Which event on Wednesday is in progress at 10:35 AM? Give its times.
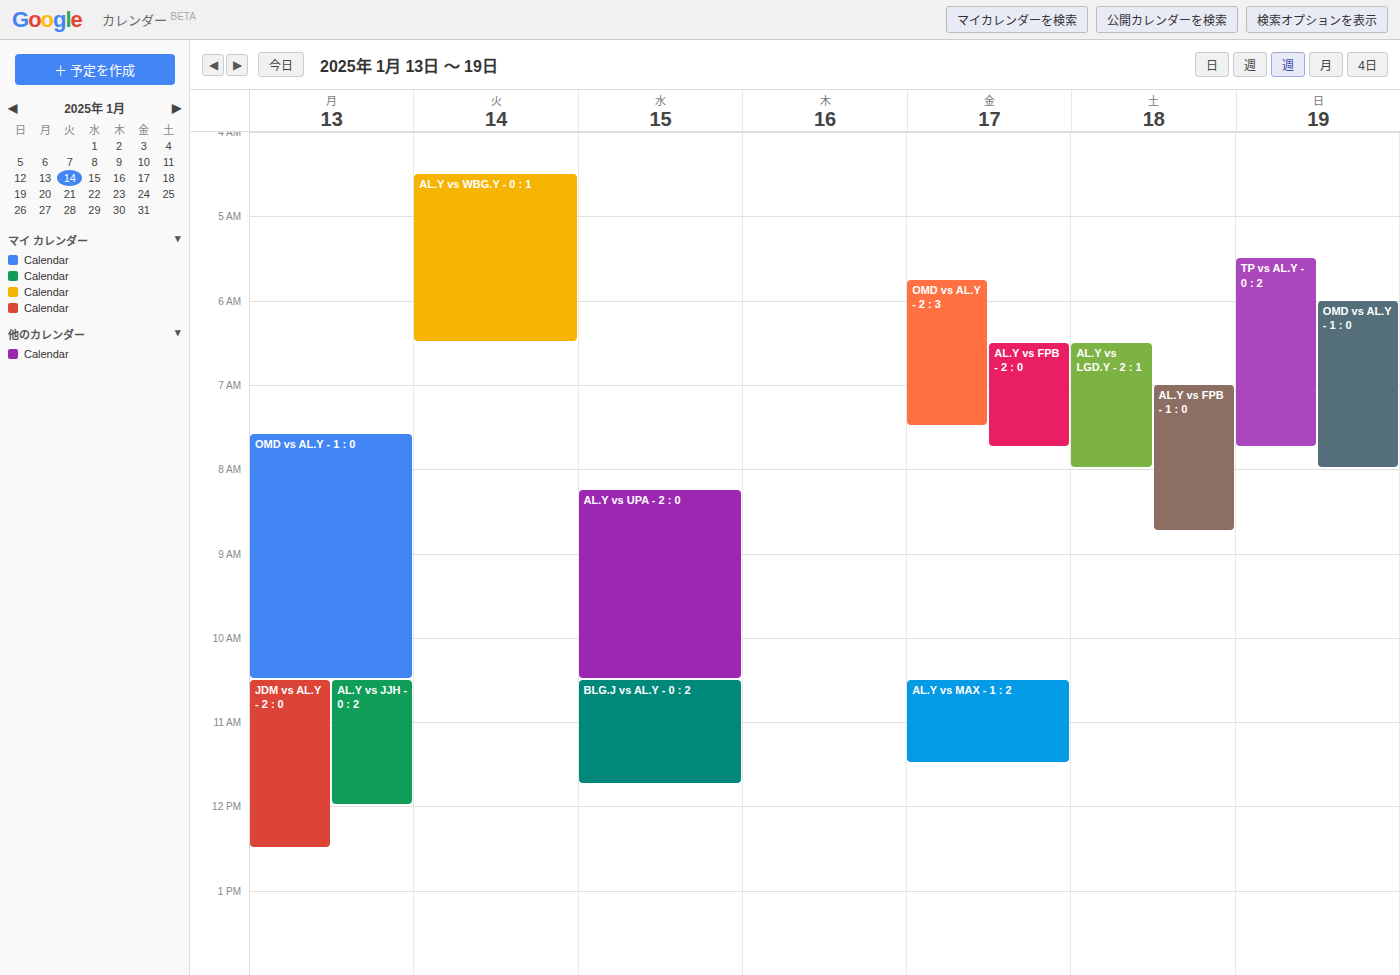
"BLG.J vs AL.Y - 0 : 2", 10:30 AM to 11:45 AM